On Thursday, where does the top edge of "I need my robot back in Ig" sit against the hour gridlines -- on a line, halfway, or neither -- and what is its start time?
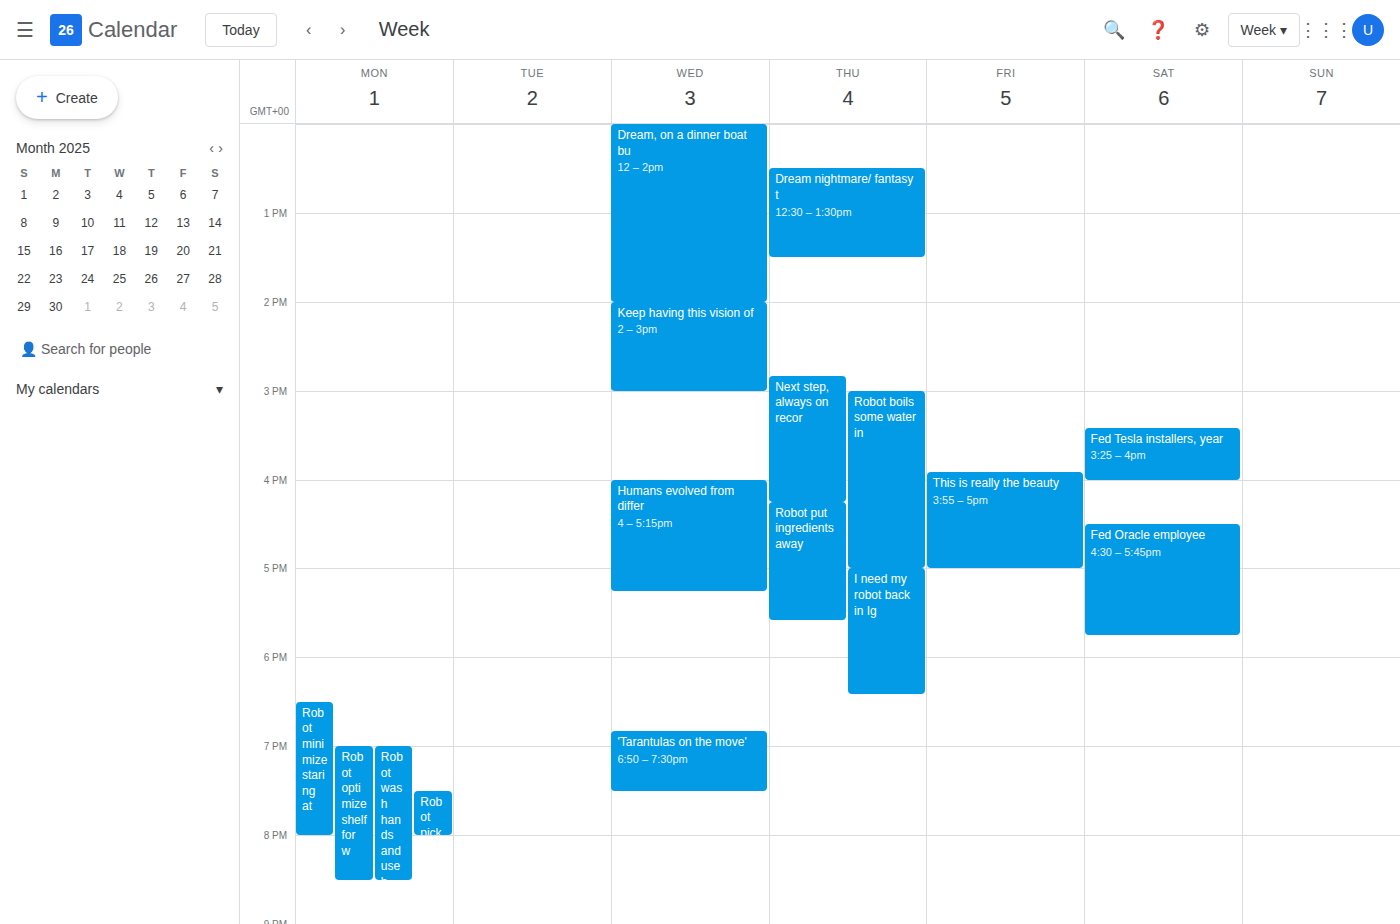
5:00 PM -- exactly on the 5 PM line.